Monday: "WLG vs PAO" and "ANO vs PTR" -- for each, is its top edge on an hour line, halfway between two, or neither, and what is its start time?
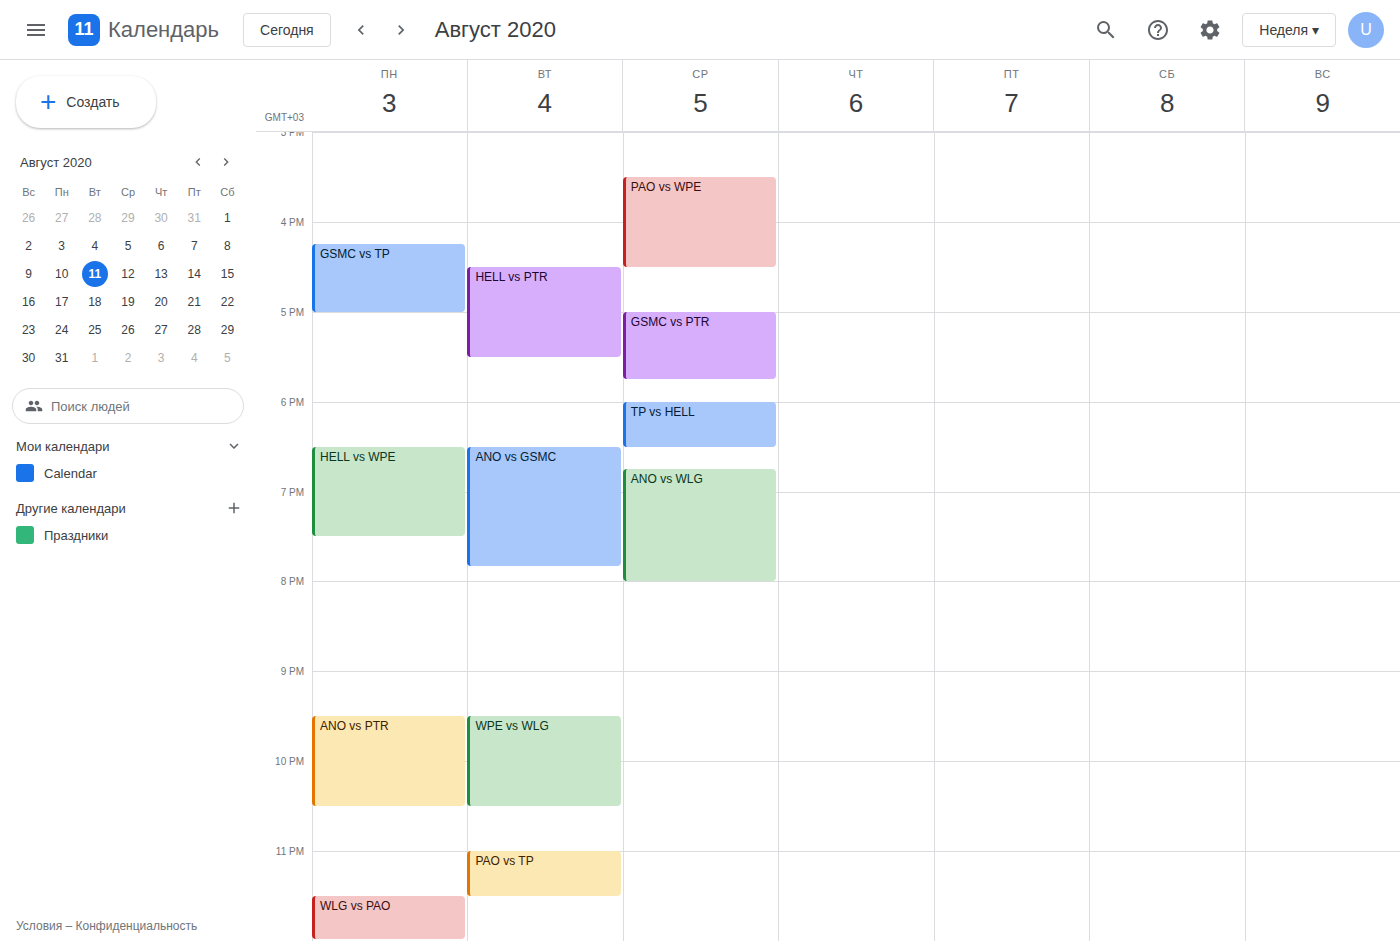
"WLG vs PAO": 11:30 PM, halfway between the 11 PM and 12 AM lines. "ANO vs PTR": 9:30 PM, halfway between the 9 PM and 10 PM lines.